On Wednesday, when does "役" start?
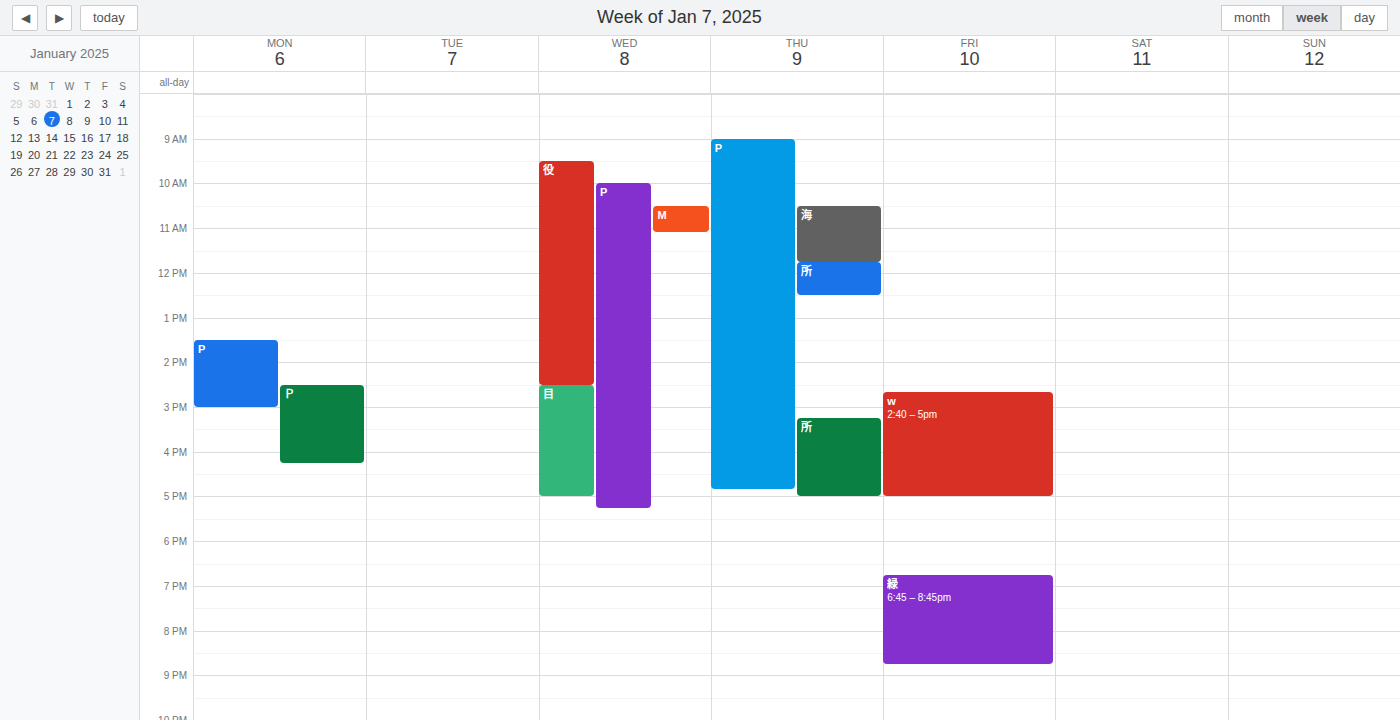
9:30 AM